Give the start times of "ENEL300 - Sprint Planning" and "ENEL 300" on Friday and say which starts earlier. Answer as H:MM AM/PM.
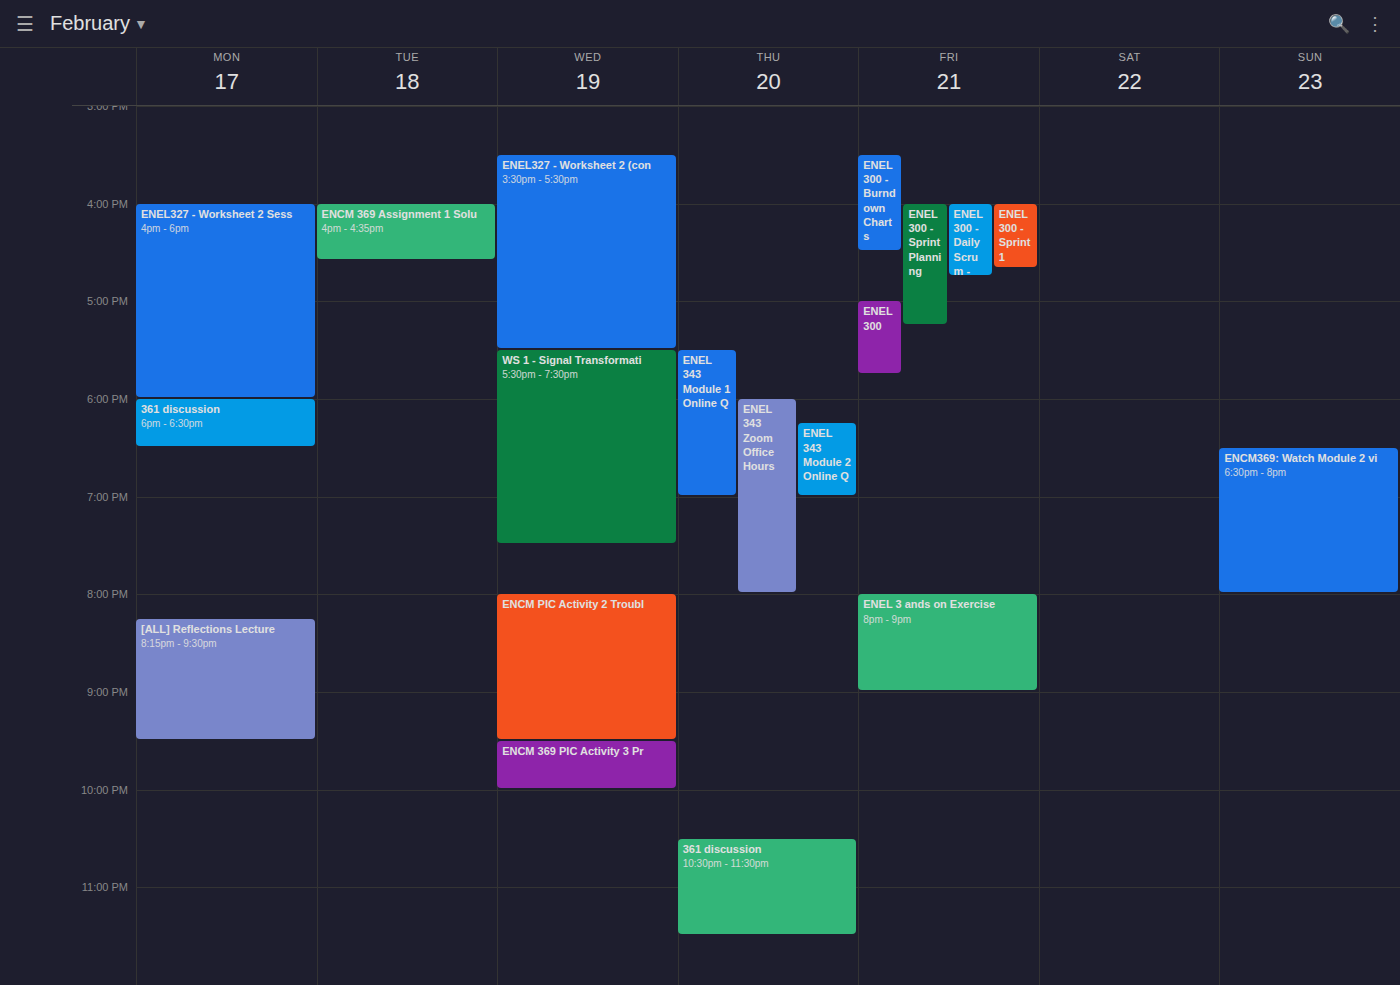
"ENEL300 - Sprint Planning" 4:00 PM; "ENEL 300" 5:00 PM.